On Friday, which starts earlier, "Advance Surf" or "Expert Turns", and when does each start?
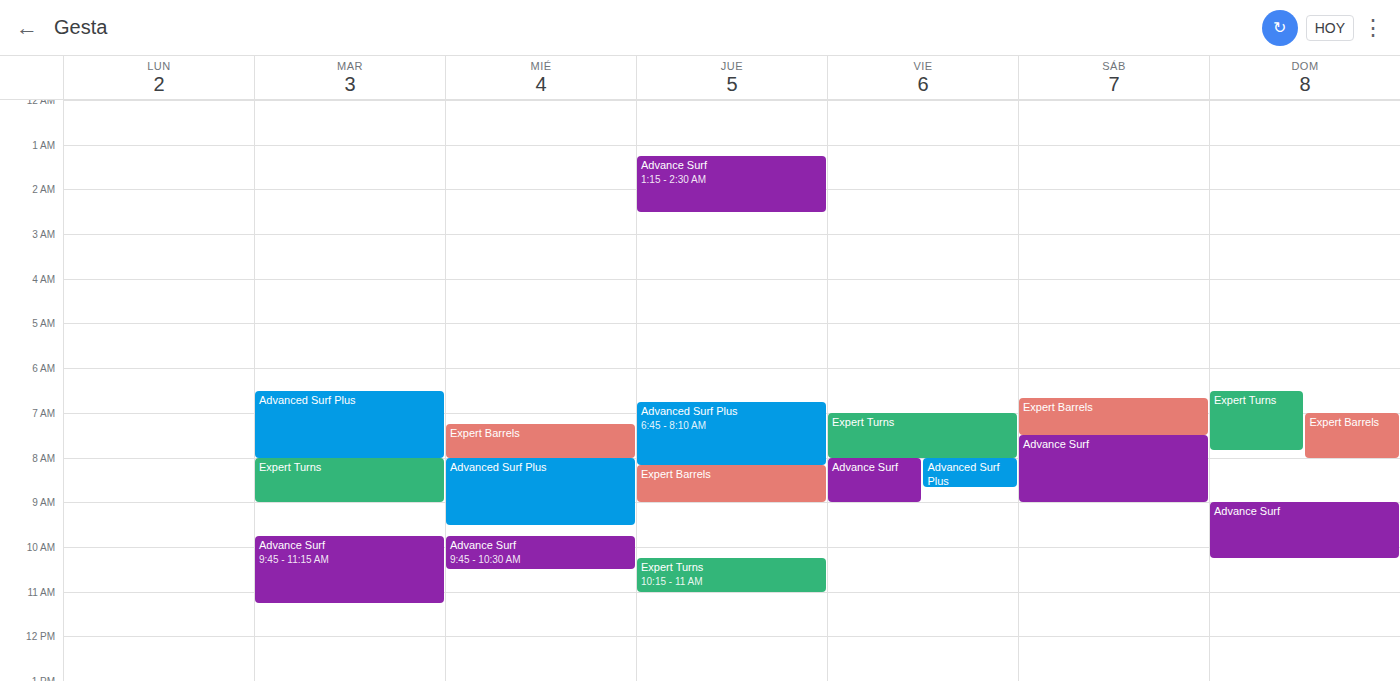
"Expert Turns" 7:00 AM; "Advance Surf" 8:00 AM.